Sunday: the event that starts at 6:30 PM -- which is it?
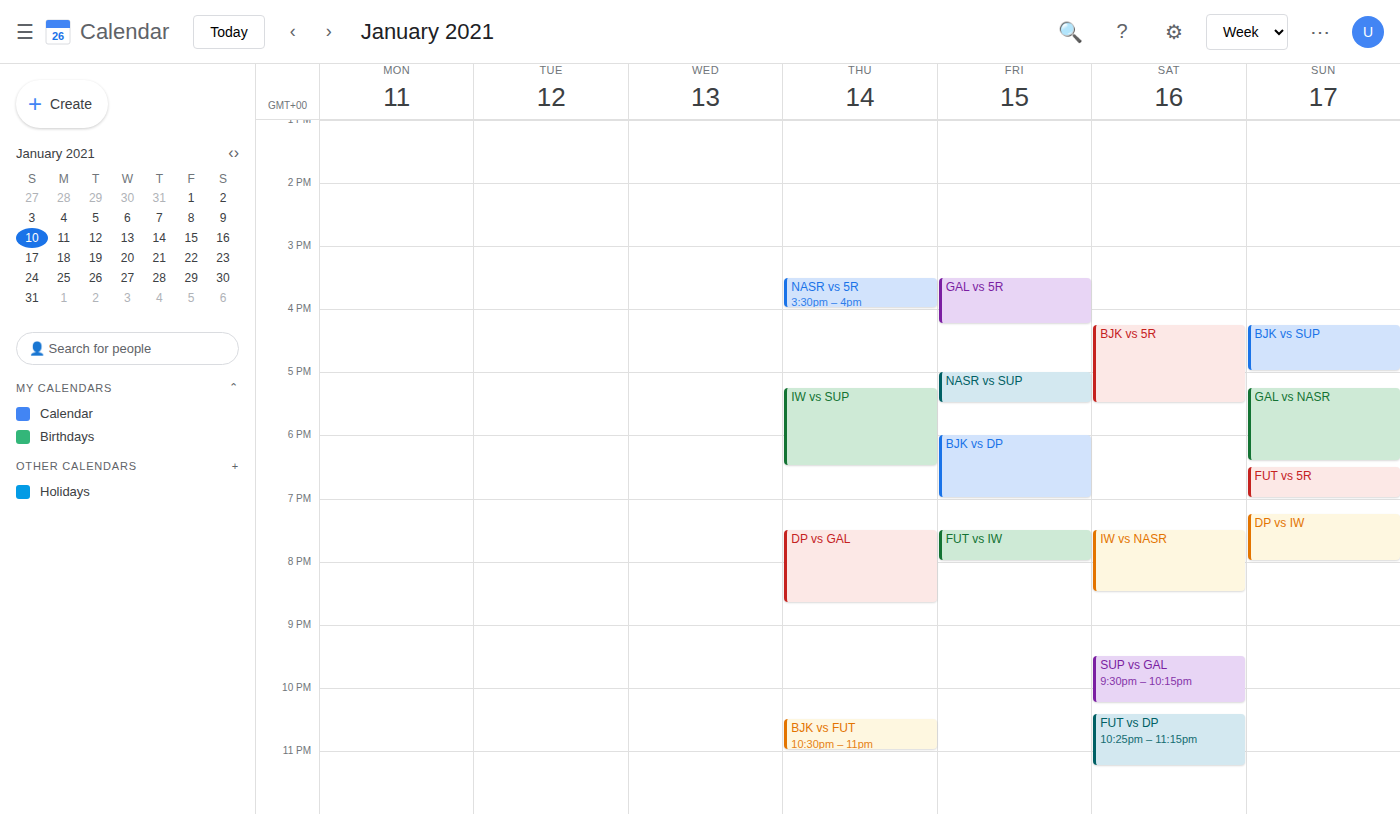
"FUT vs 5R"